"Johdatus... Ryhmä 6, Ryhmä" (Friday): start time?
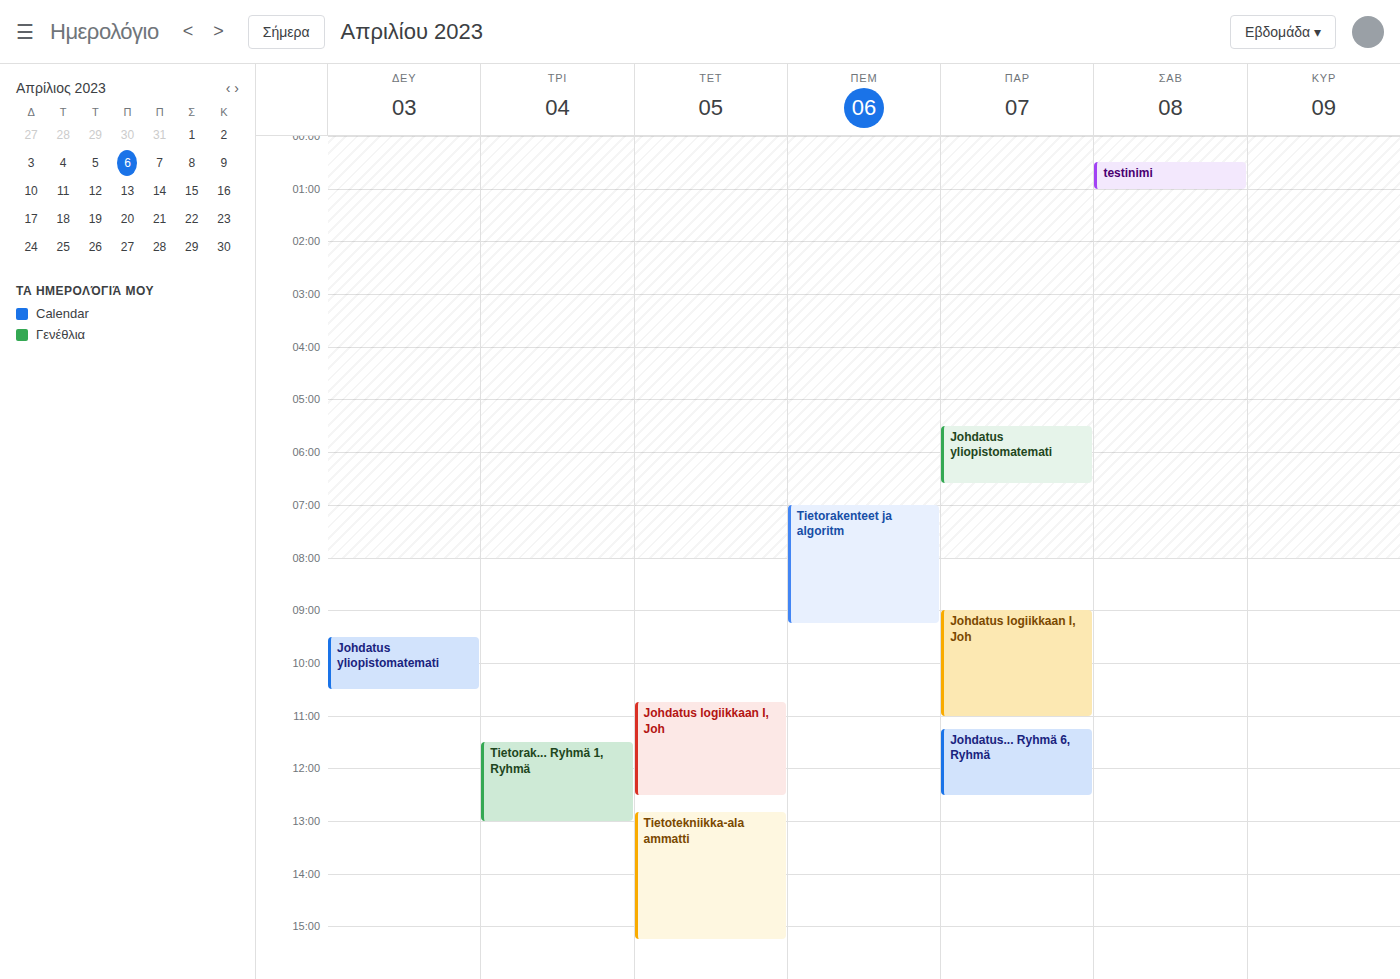
11:15 AM